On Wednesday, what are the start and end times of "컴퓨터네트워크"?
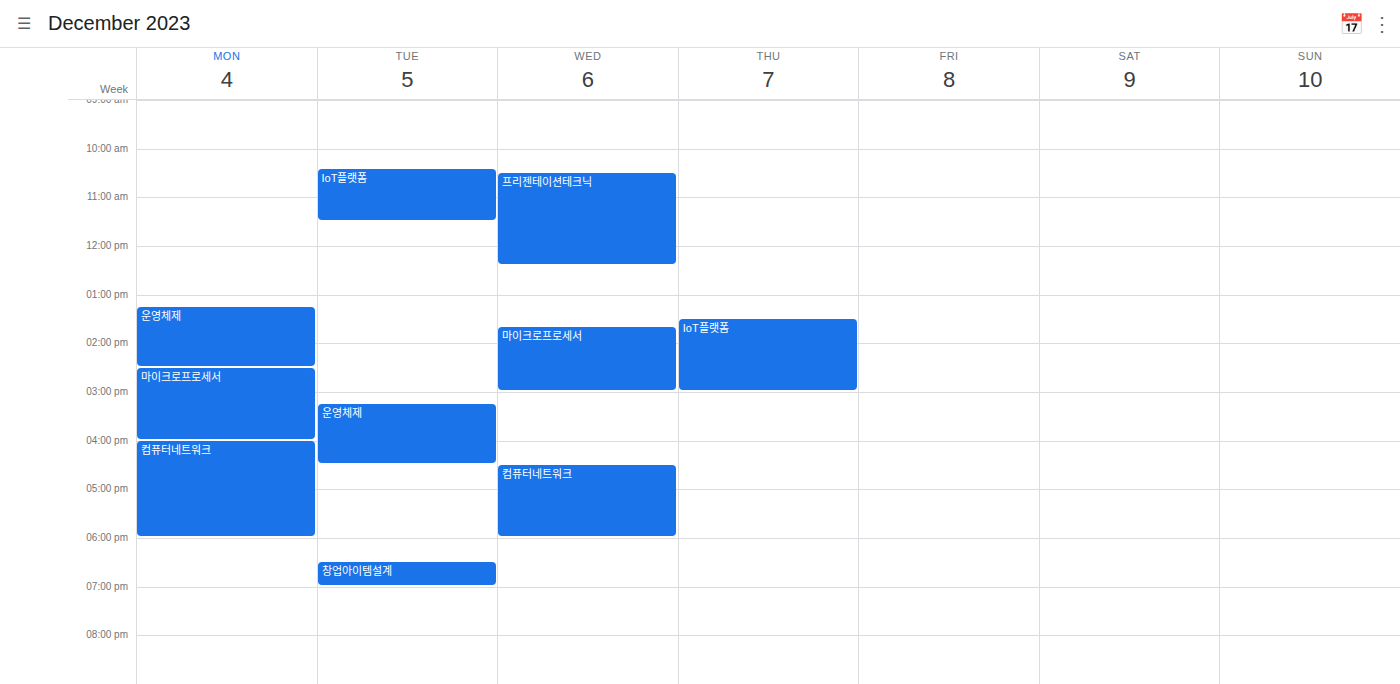
16:30 to 18:00